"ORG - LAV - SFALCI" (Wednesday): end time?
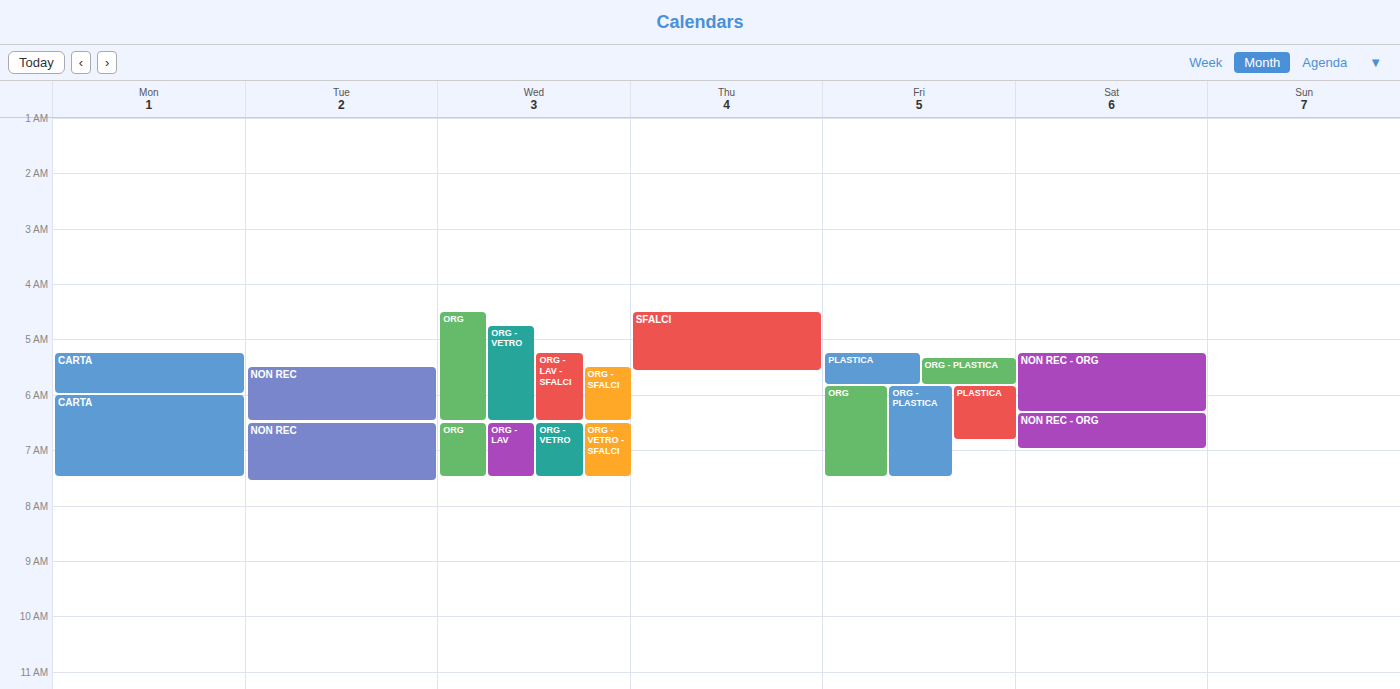
6:30 AM